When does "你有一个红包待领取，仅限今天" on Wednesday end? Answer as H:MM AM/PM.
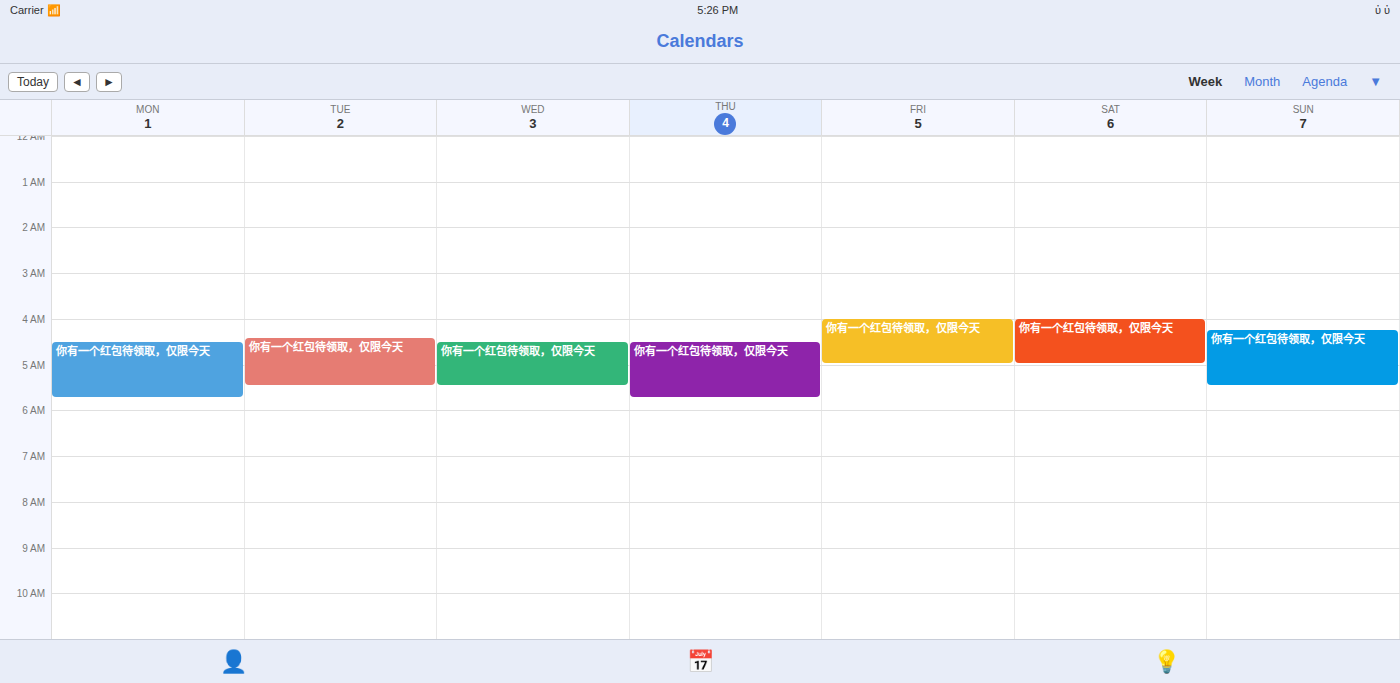
5:30 AM